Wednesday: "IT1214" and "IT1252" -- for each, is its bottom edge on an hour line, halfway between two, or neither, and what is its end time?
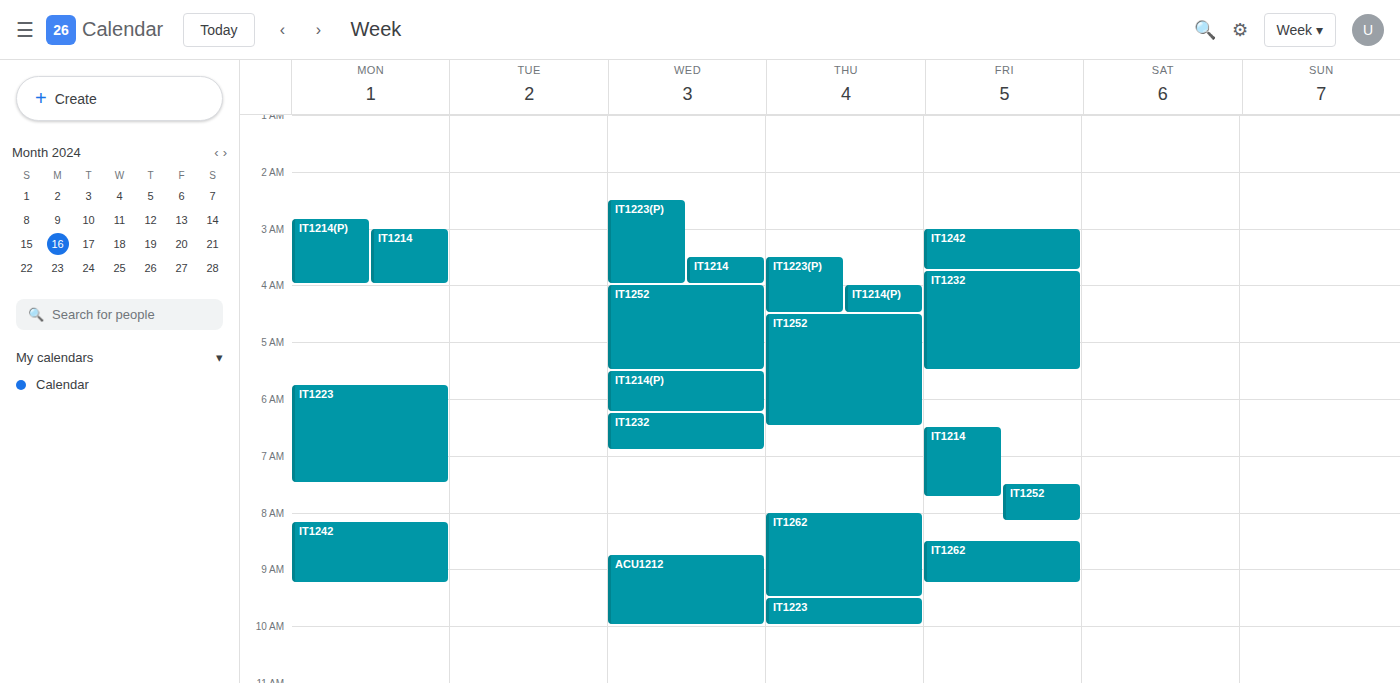
"IT1214": 4:00 AM, exactly on the 4 AM line. "IT1252": 5:30 AM, halfway between the 5 AM and 6 AM lines.